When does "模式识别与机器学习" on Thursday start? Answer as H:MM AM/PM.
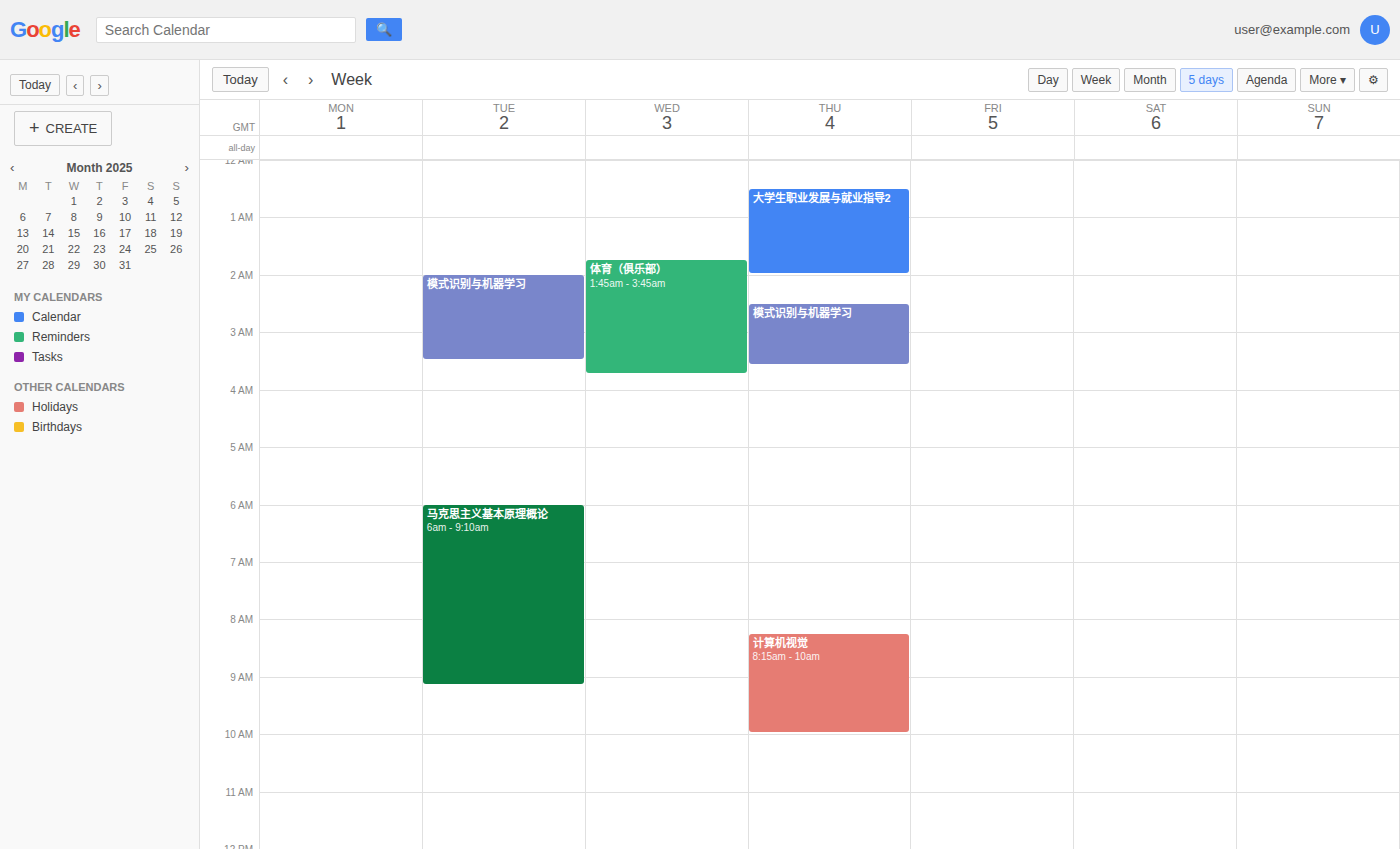
2:30 AM